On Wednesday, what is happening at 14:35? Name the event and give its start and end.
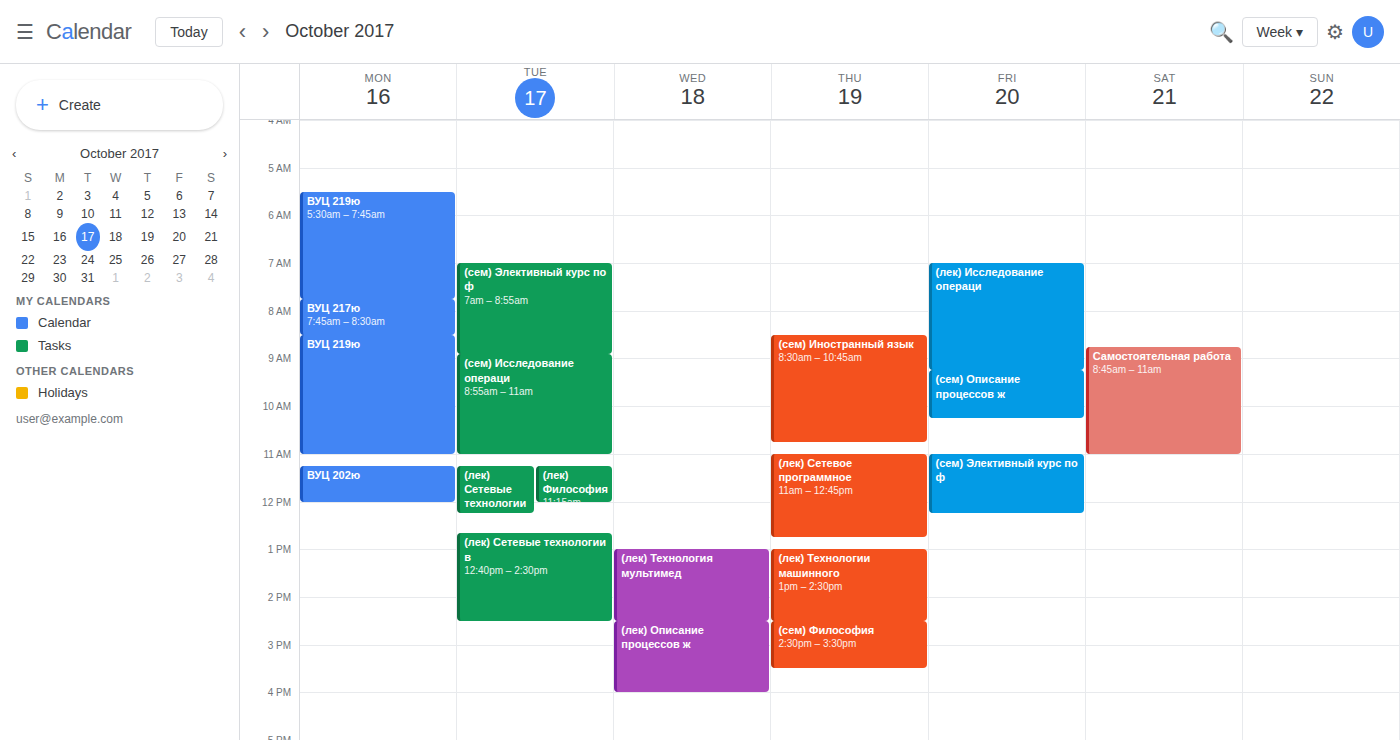
"(лек) Описание процессов ж", 14:30 to 16:00